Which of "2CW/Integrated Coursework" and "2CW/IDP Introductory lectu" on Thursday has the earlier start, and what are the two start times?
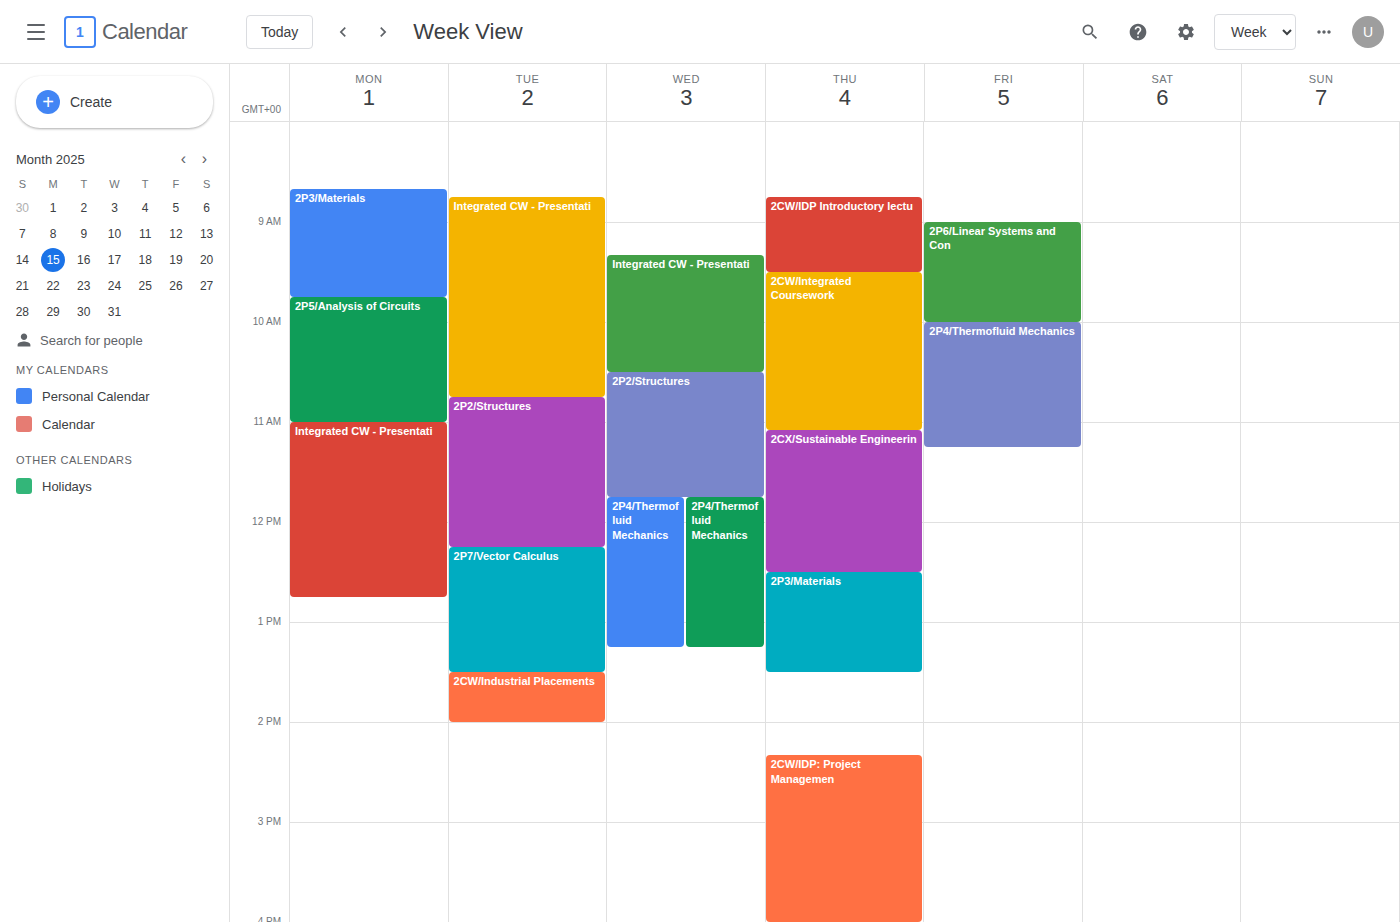
"2CW/IDP Introductory lectu" 8:45 AM; "2CW/Integrated Coursework" 9:30 AM.